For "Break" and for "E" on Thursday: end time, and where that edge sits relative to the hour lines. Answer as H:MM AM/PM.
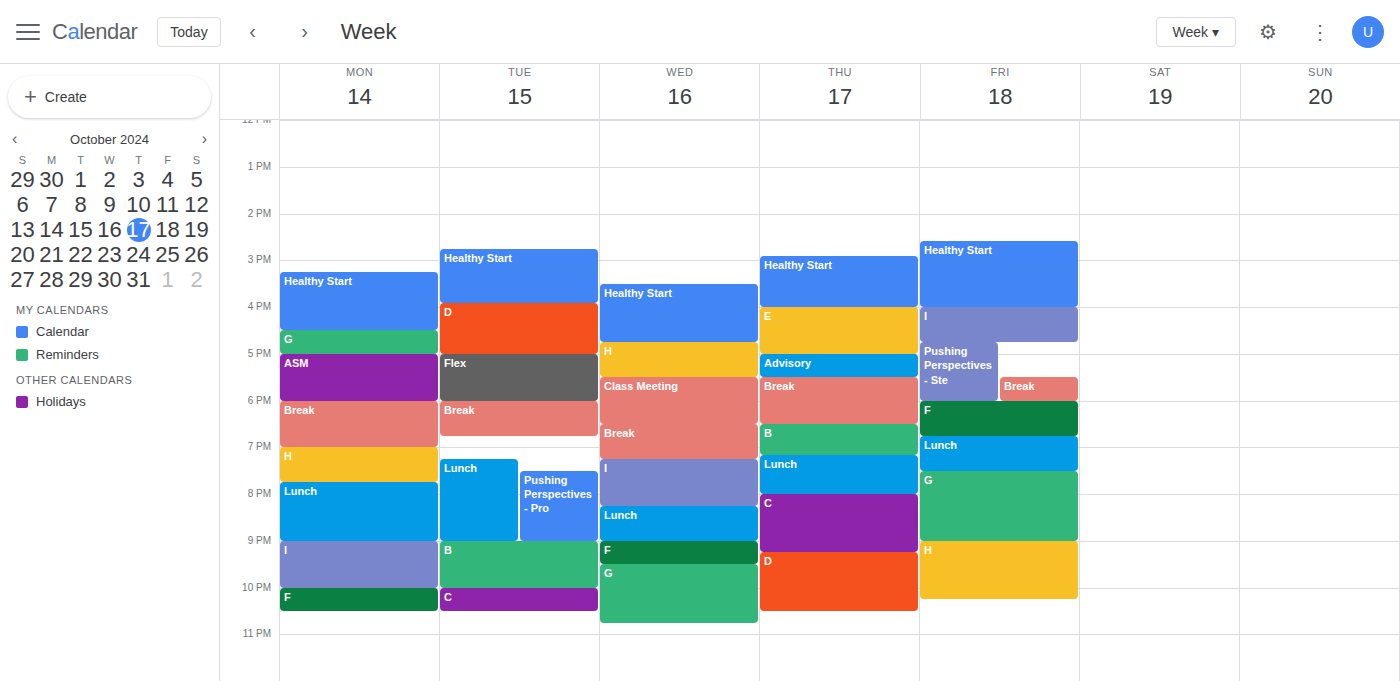
"Break": 6:30 PM, halfway between the 6 PM and 7 PM lines. "E": 5:00 PM, exactly on the 5 PM line.